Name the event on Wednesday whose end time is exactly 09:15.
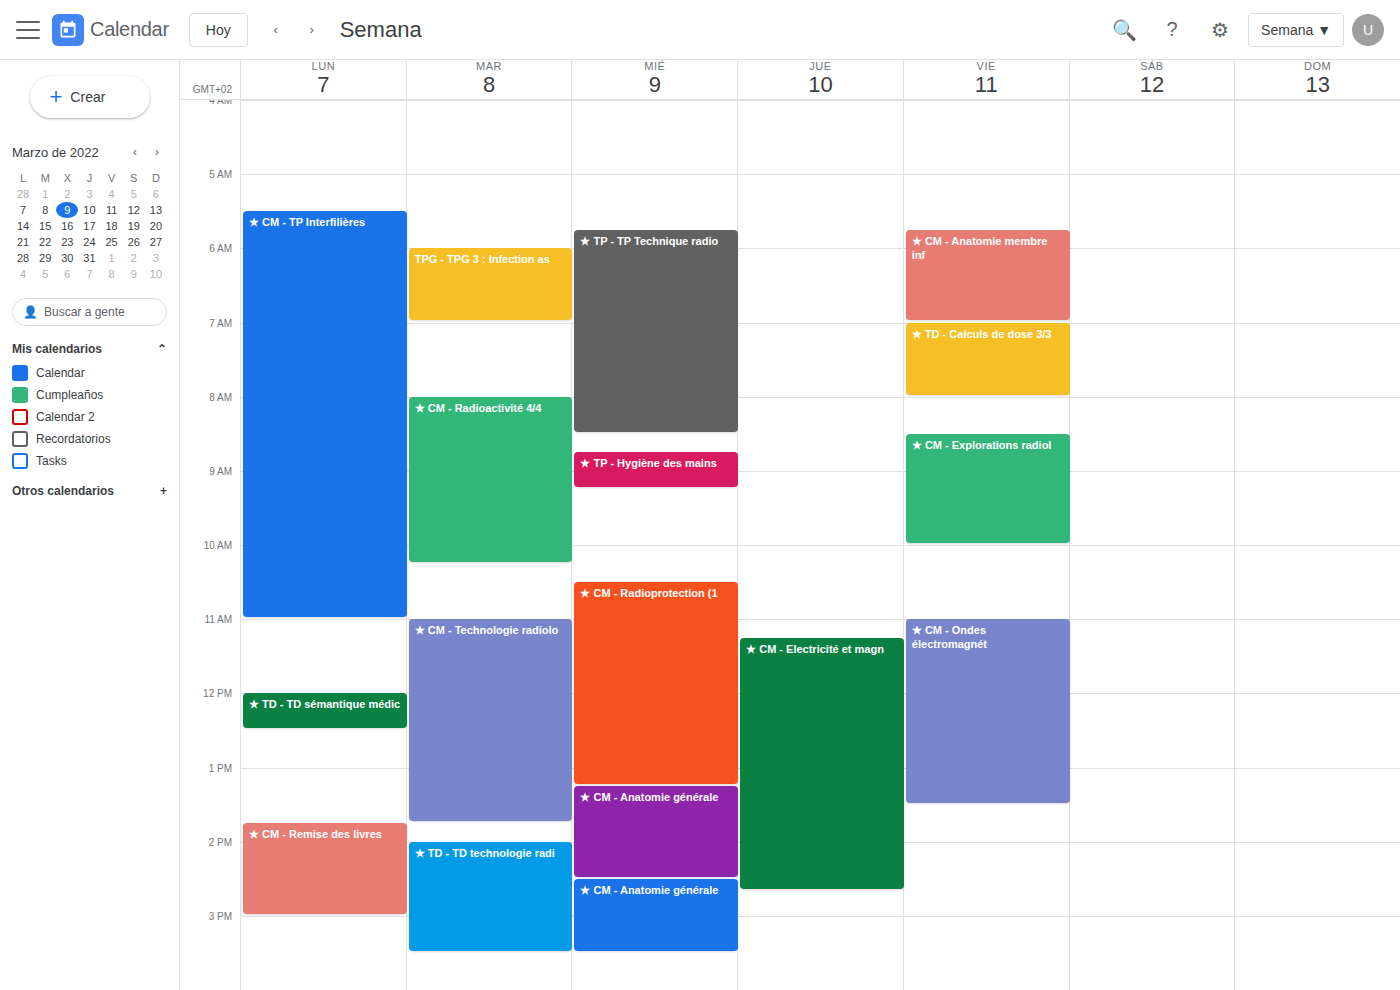
"★ TP - Hygiène des mains"